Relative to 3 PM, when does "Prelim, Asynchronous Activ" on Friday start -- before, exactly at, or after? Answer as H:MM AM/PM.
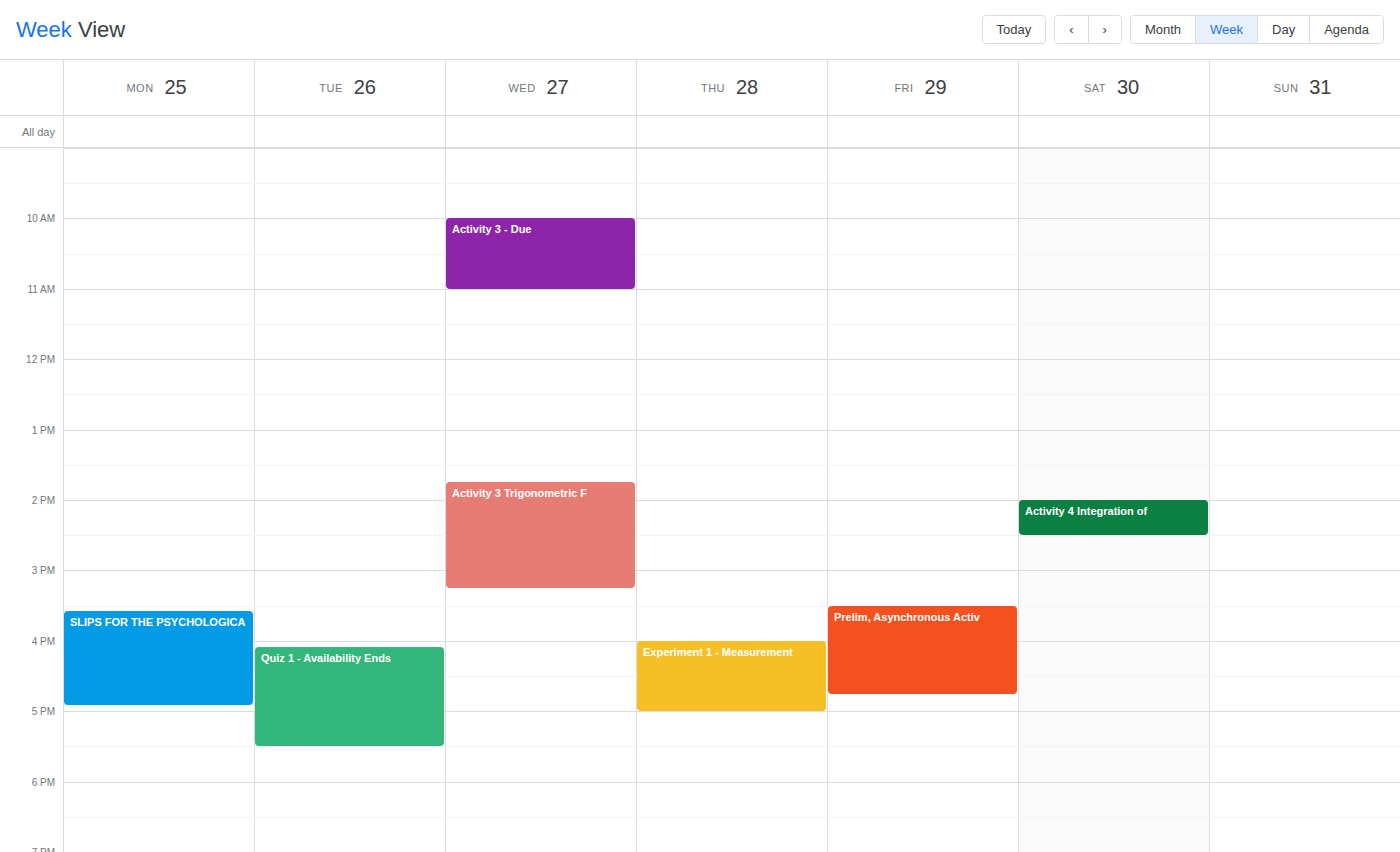
3:30 PM -- after 3 PM, 30 minutes below the 3 PM line.